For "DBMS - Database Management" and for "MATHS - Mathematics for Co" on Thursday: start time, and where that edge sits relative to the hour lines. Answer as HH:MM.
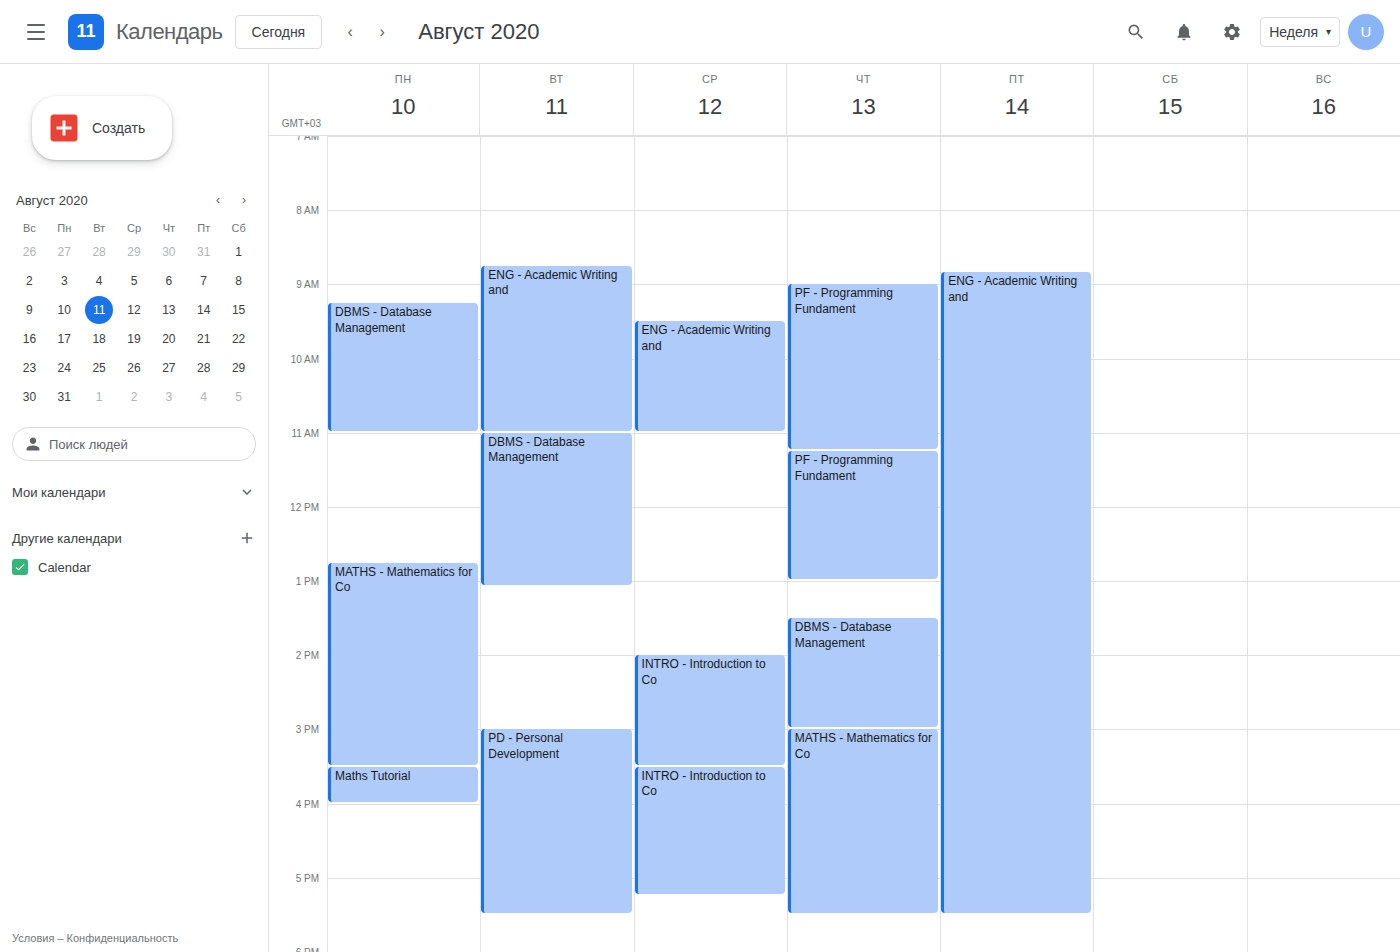
"DBMS - Database Management": 13:30, halfway between the 13:00 and 14:00 lines. "MATHS - Mathematics for Co": 15:00, exactly on the 15:00 line.